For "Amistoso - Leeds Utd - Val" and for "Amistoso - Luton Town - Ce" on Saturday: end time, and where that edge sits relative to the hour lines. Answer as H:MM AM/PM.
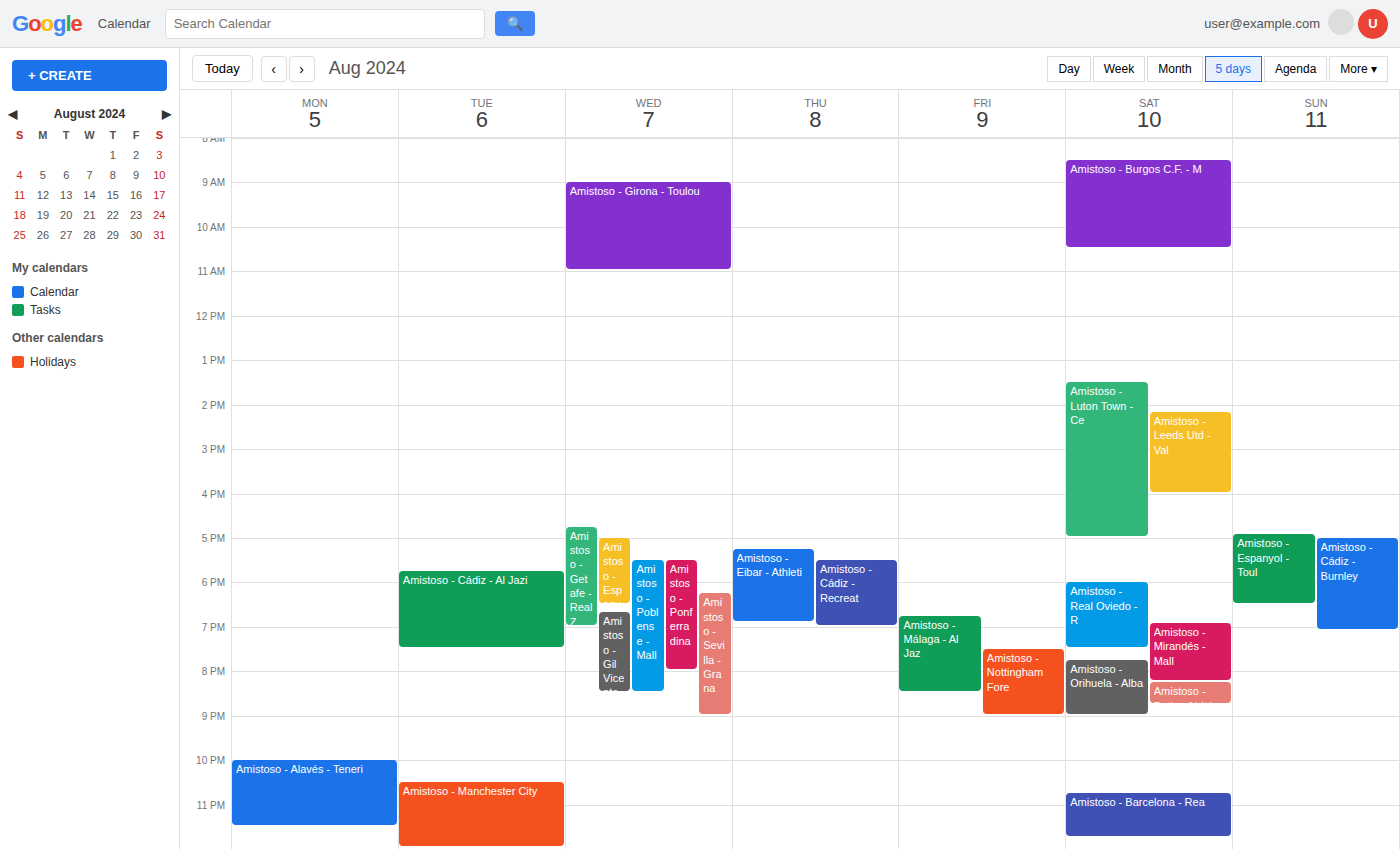
"Amistoso - Leeds Utd - Val": 4:00 PM, exactly on the 4 PM line. "Amistoso - Luton Town - Ce": 5:00 PM, exactly on the 5 PM line.